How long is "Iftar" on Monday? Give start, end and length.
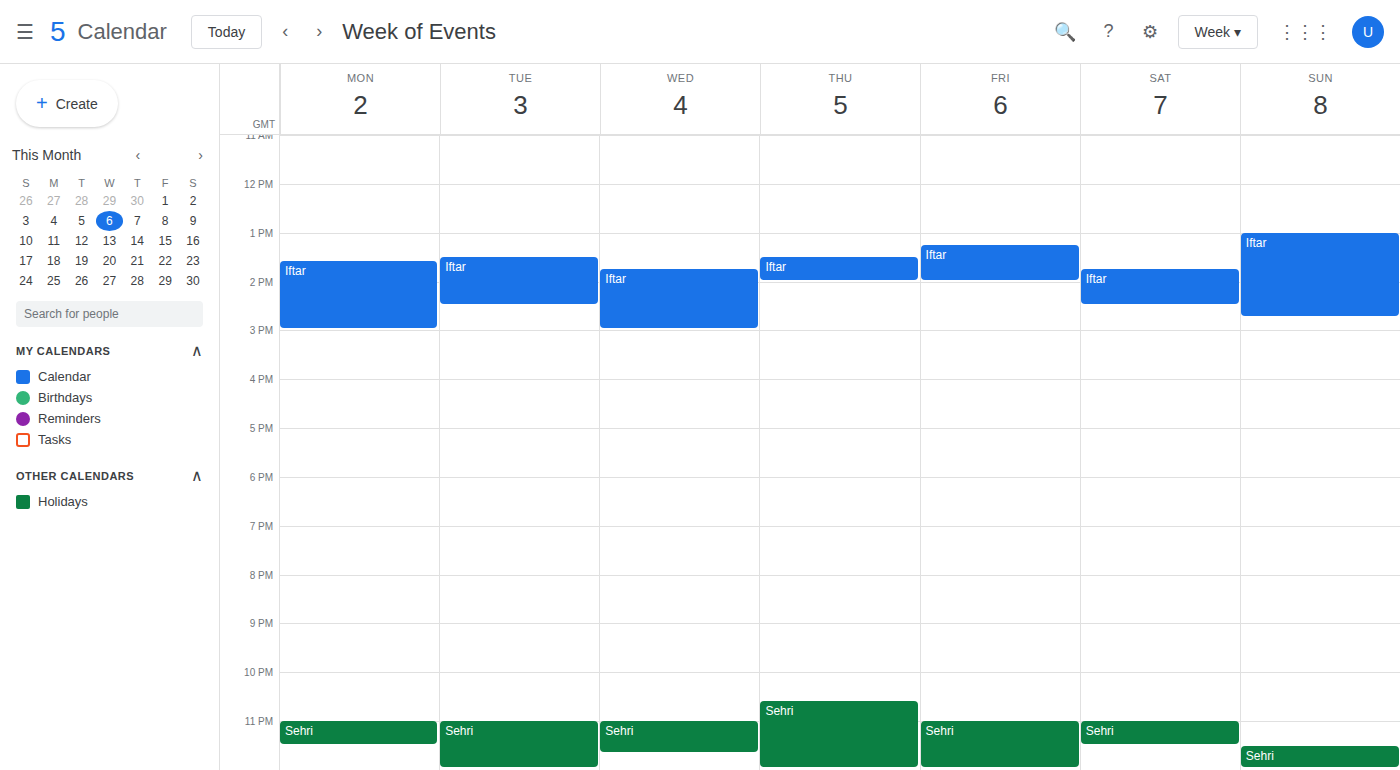
1:35 PM to 3:00 PM, 1 hour 25 minutes